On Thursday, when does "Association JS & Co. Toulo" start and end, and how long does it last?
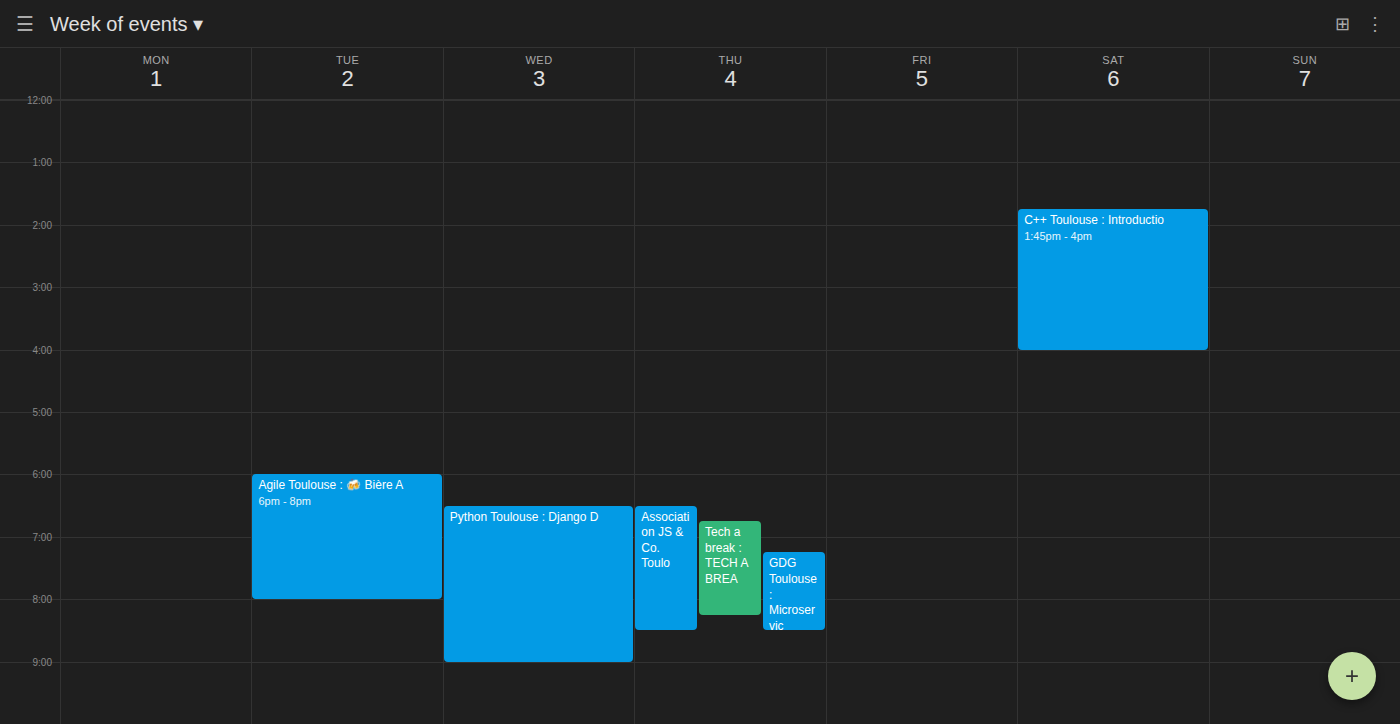
18:30 to 20:30, 2 hours